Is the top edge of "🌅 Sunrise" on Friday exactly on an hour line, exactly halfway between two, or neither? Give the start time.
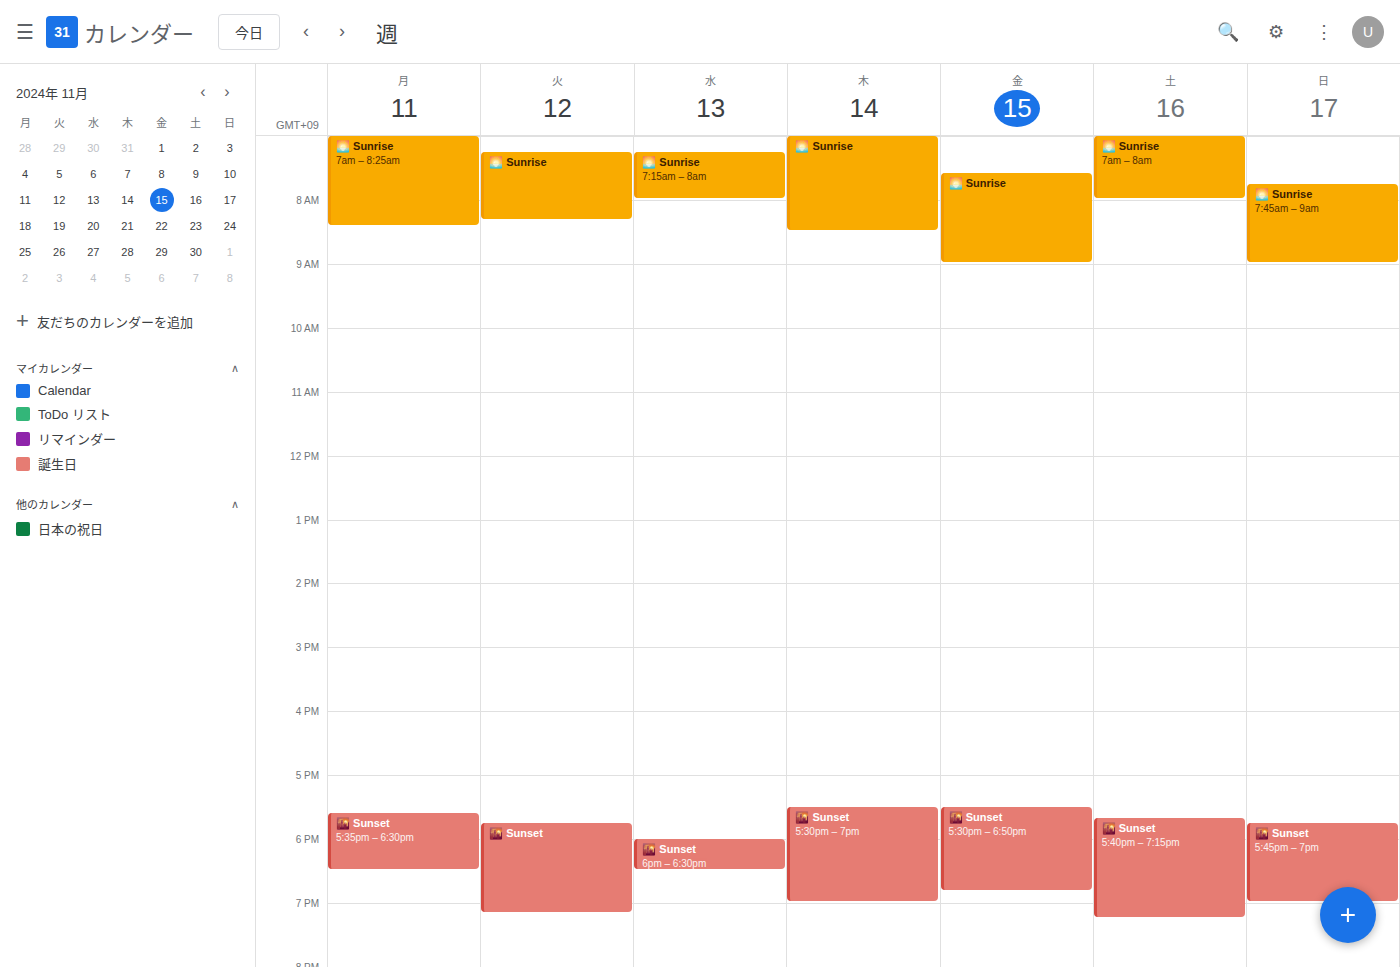
7:35 AM -- neither: 35 minutes below the 7 AM line and 25 minutes above the 8 AM line.